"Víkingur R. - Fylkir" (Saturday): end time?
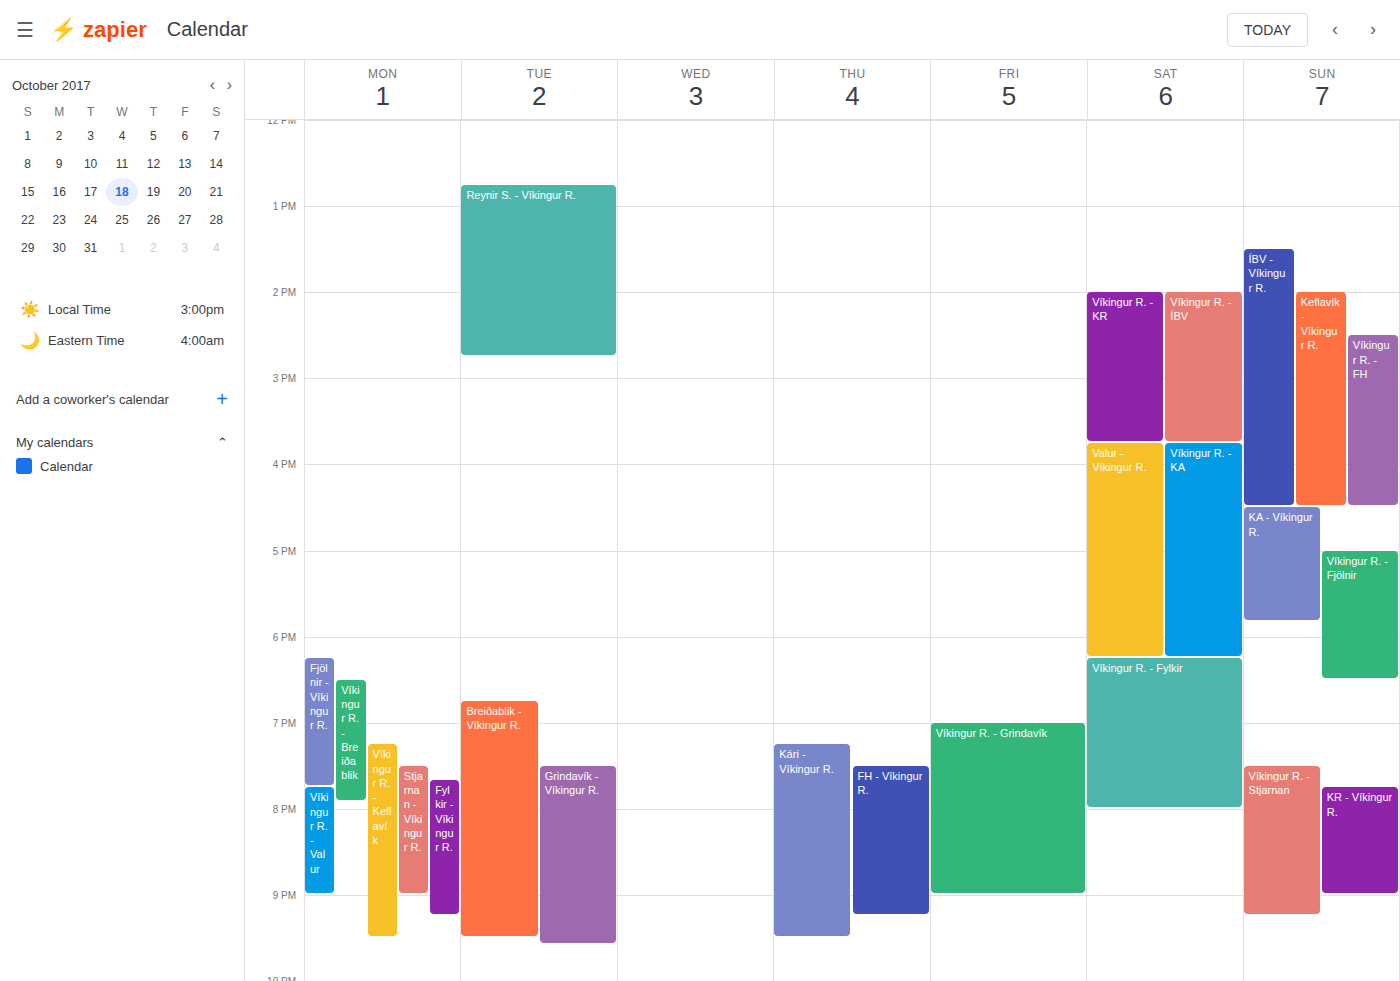
8:00 PM